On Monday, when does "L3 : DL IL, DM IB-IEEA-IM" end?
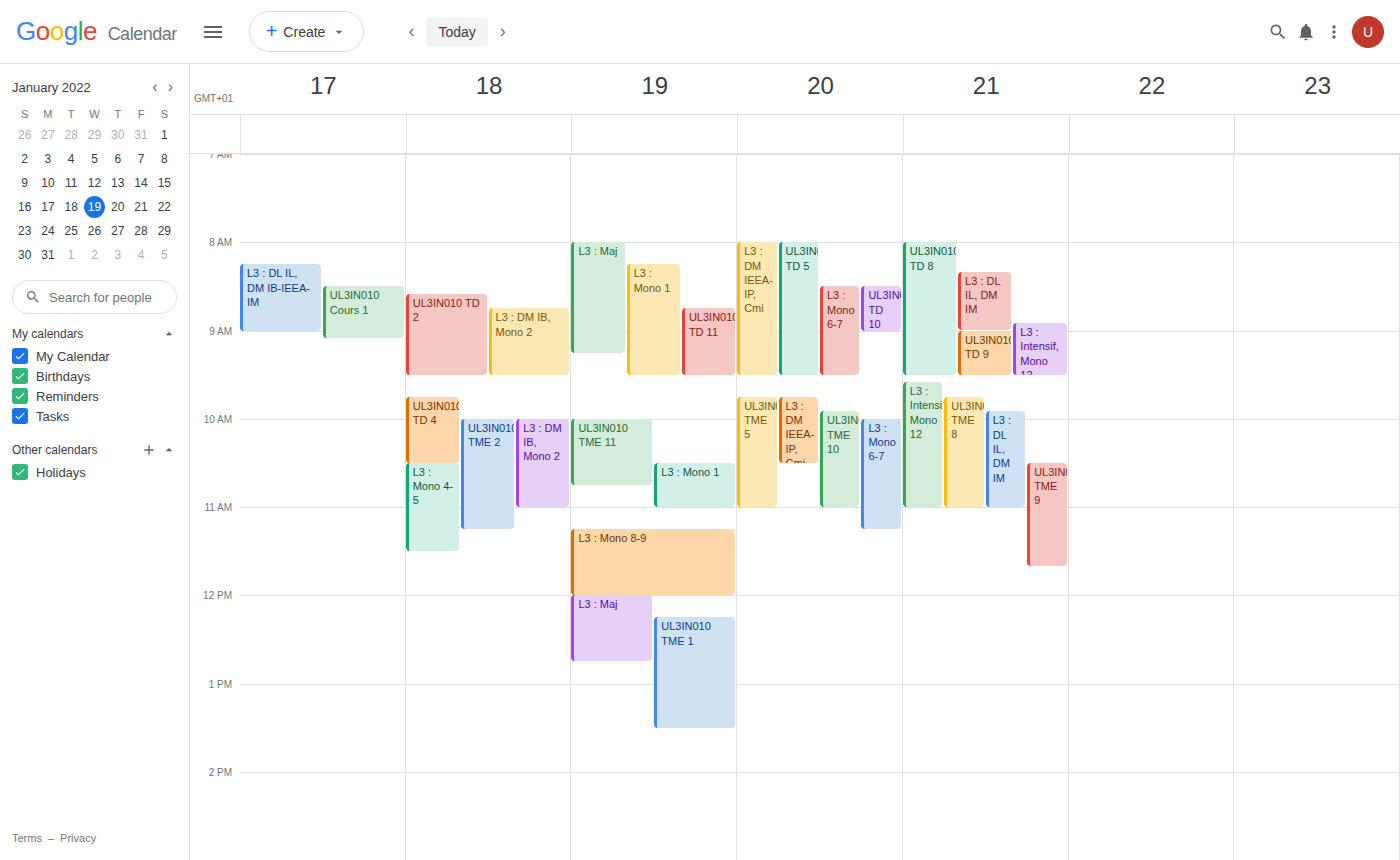
9:00 AM